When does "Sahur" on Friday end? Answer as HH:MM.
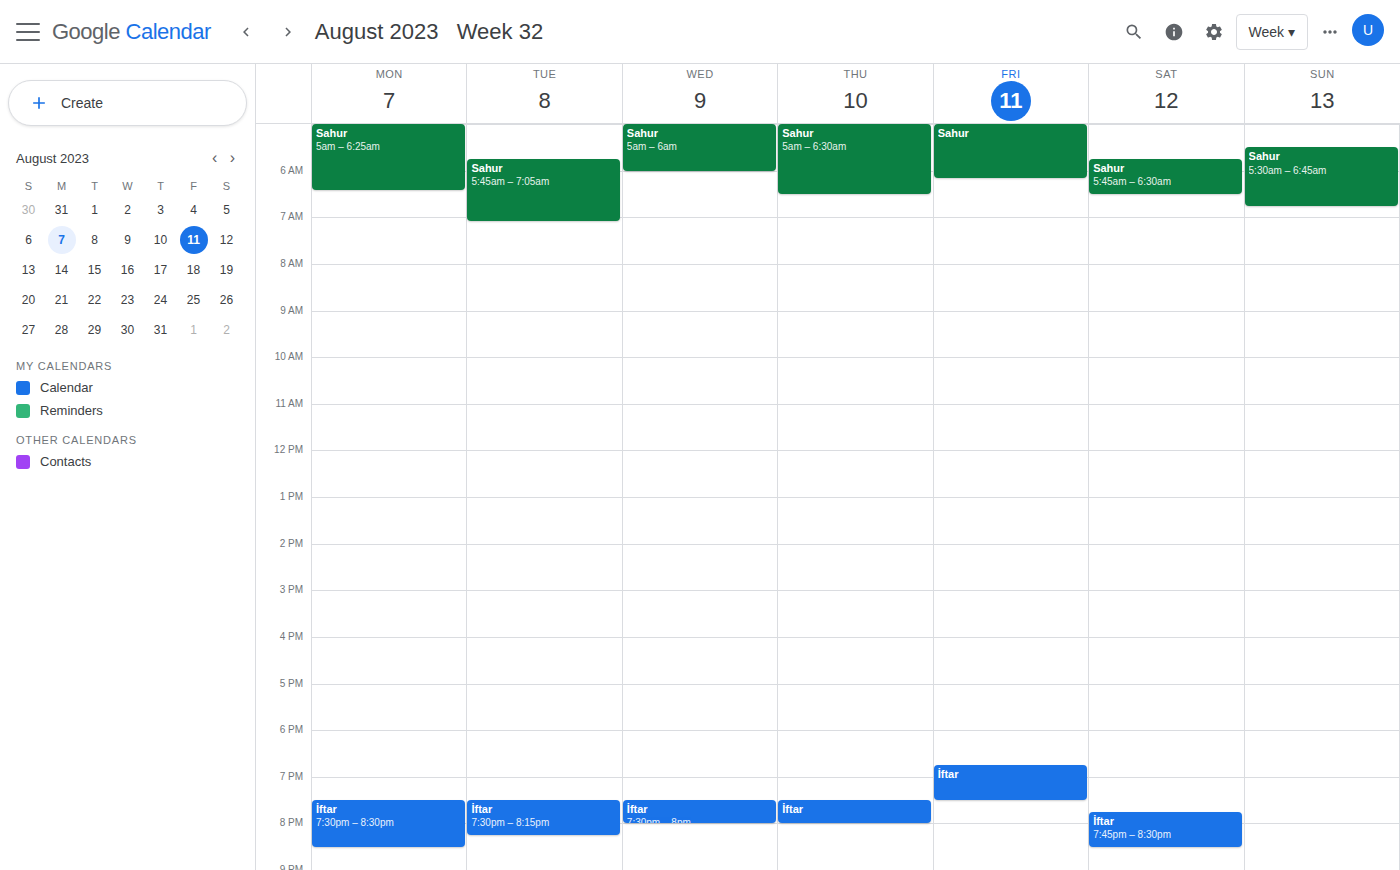
06:10